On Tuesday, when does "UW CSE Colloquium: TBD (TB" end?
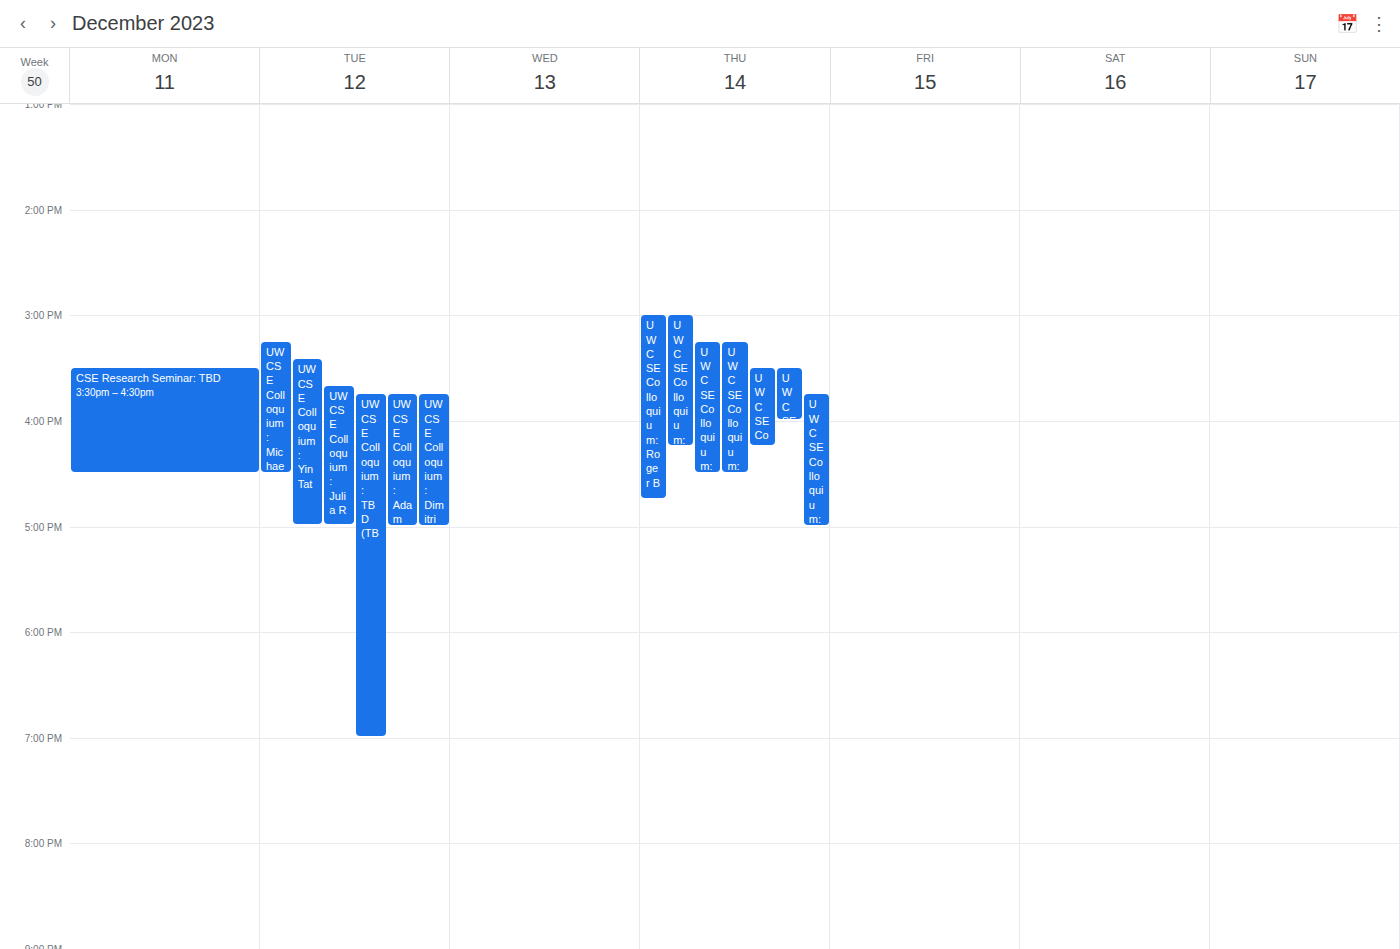
7:00 PM